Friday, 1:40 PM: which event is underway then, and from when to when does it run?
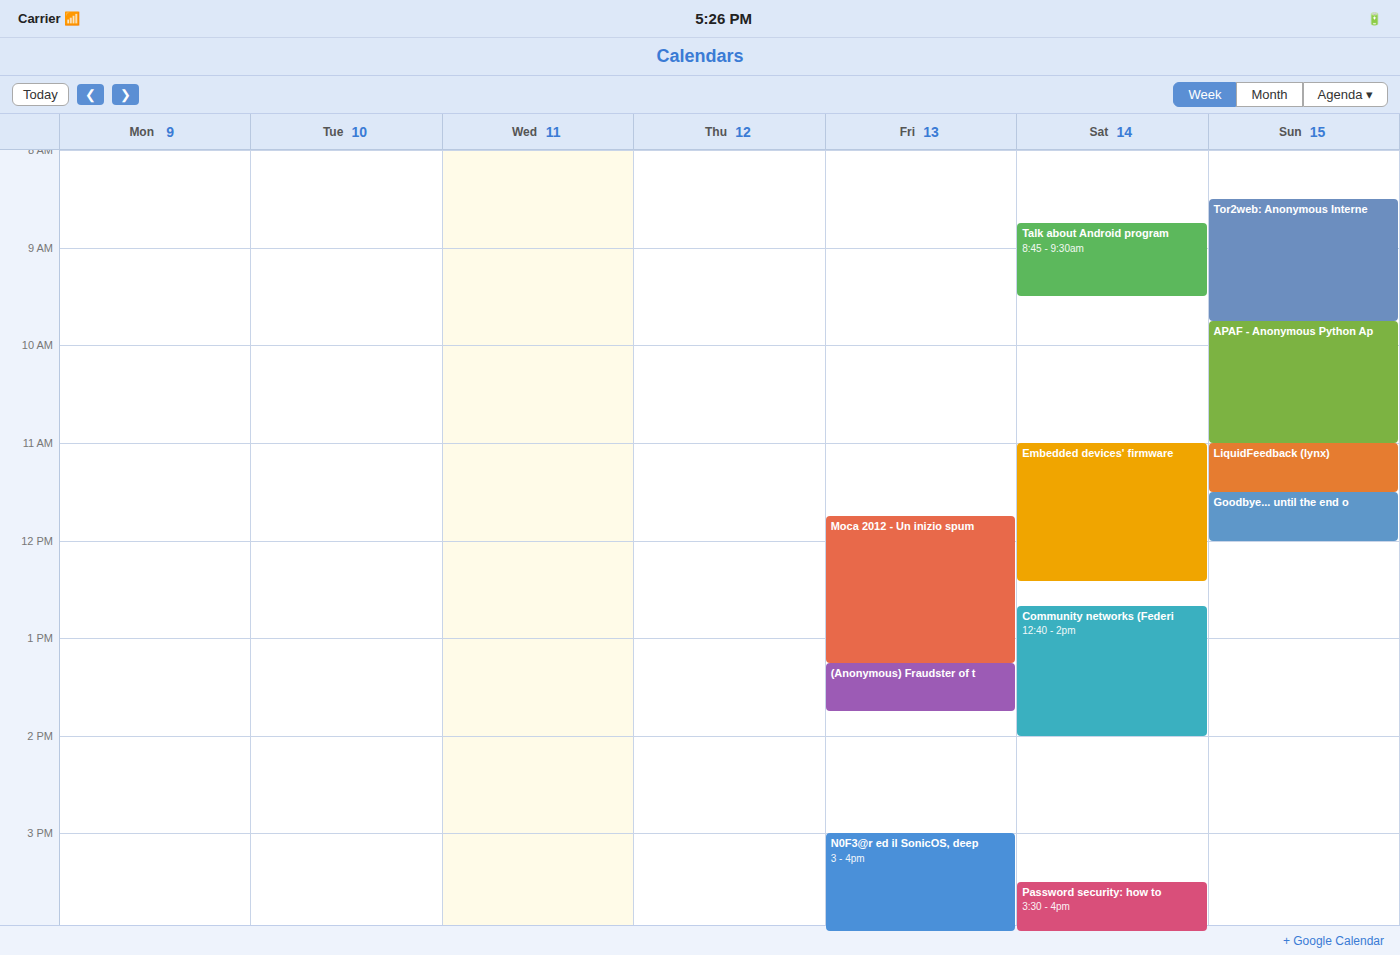
"(Anonymous) Fraudster of t", 1:15 PM to 1:45 PM